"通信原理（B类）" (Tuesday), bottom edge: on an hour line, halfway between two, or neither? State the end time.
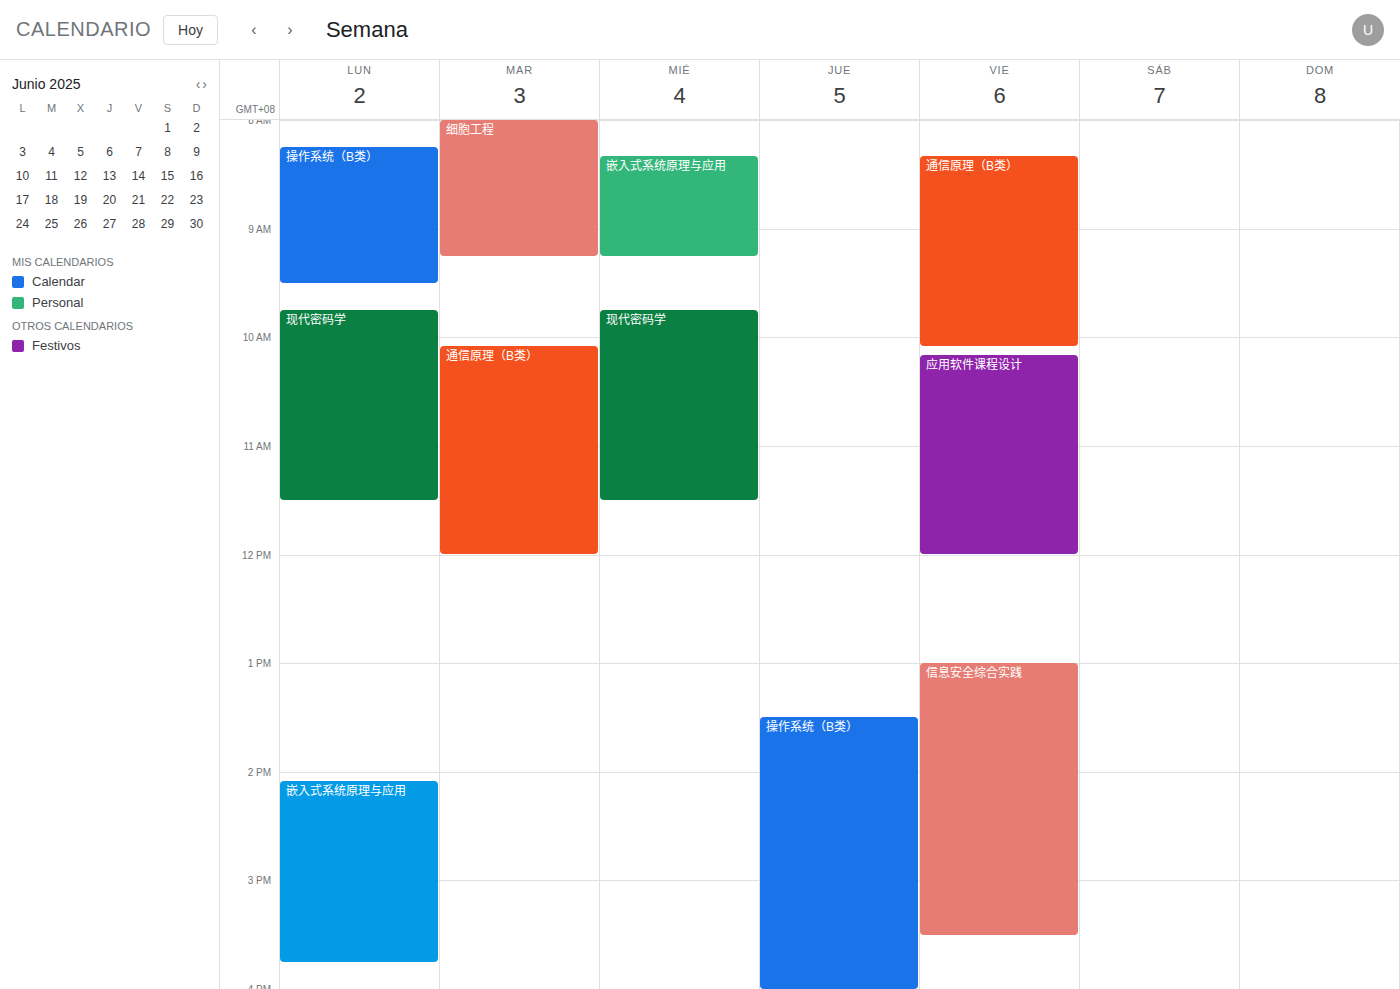
12:00 -- exactly on the 12:00 line.